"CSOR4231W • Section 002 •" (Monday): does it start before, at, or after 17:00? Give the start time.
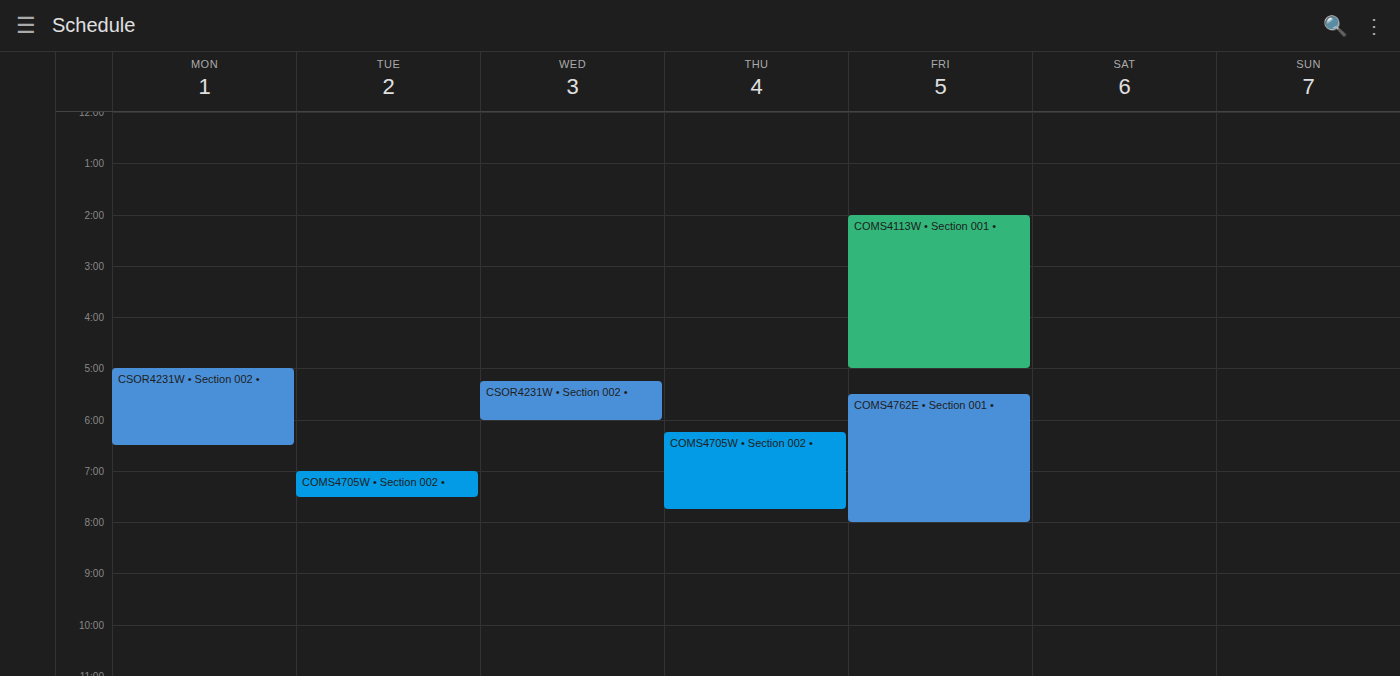
17:00 -- exactly at 17:00, on the 17:00 line.